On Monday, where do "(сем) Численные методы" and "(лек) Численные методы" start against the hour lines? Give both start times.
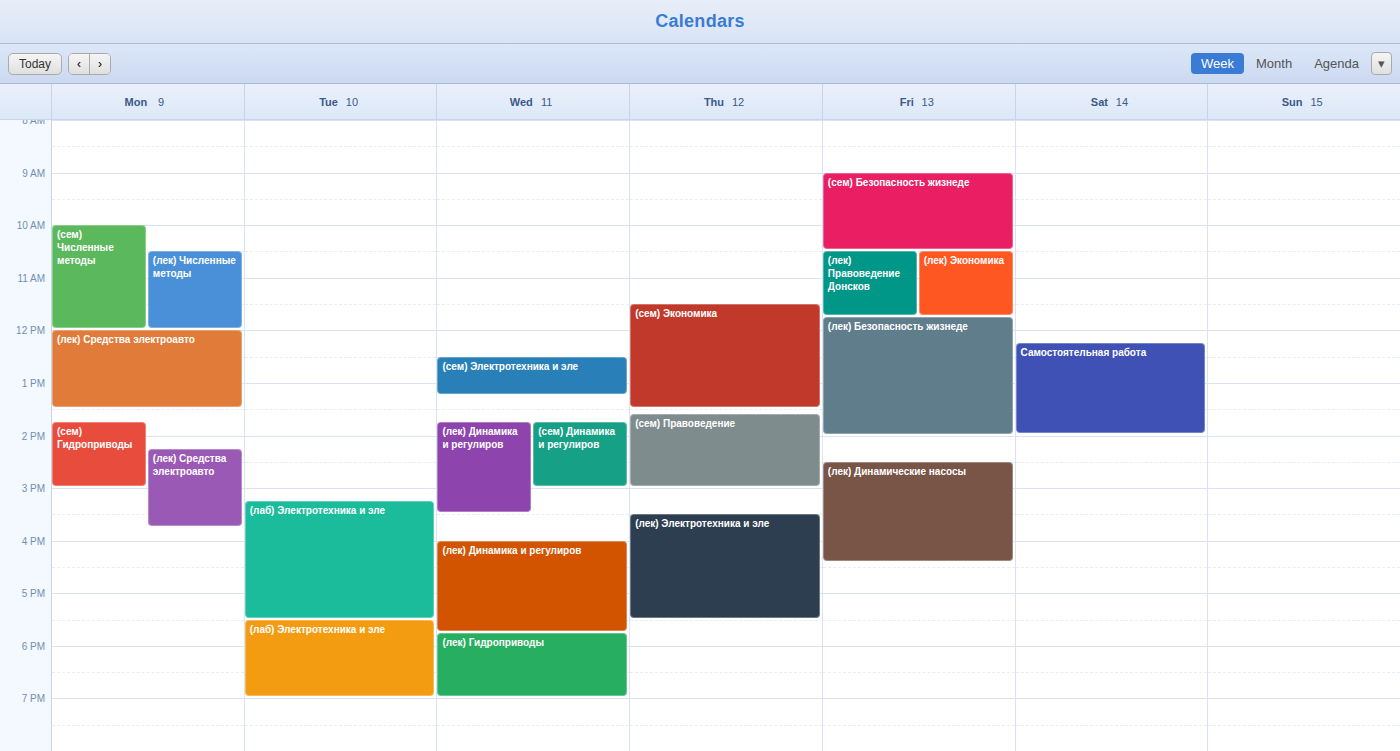
"(сем) Численные методы": 10:00 AM, exactly on the 10 AM line. "(лек) Численные методы": 10:30 AM, halfway between the 10 AM and 11 AM lines.